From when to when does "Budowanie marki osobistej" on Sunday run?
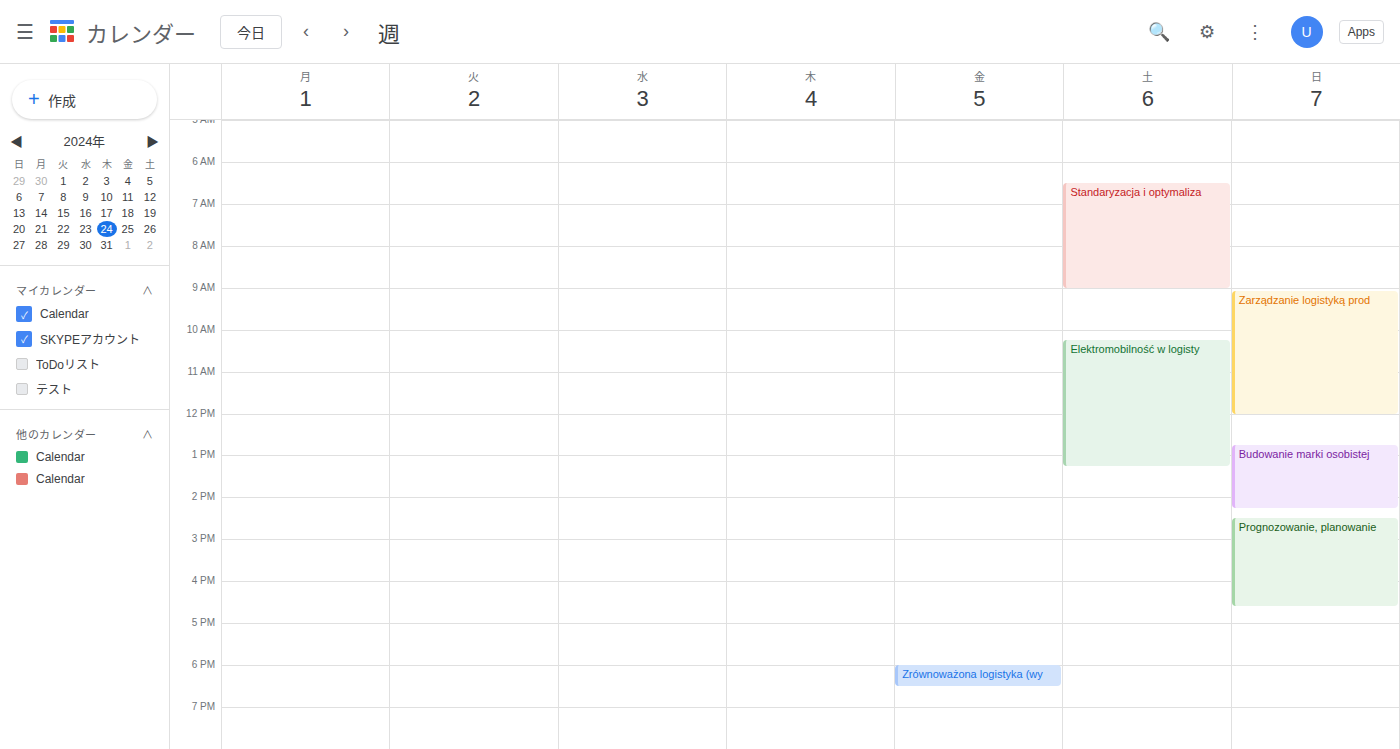
12:45 PM to 2:15 PM